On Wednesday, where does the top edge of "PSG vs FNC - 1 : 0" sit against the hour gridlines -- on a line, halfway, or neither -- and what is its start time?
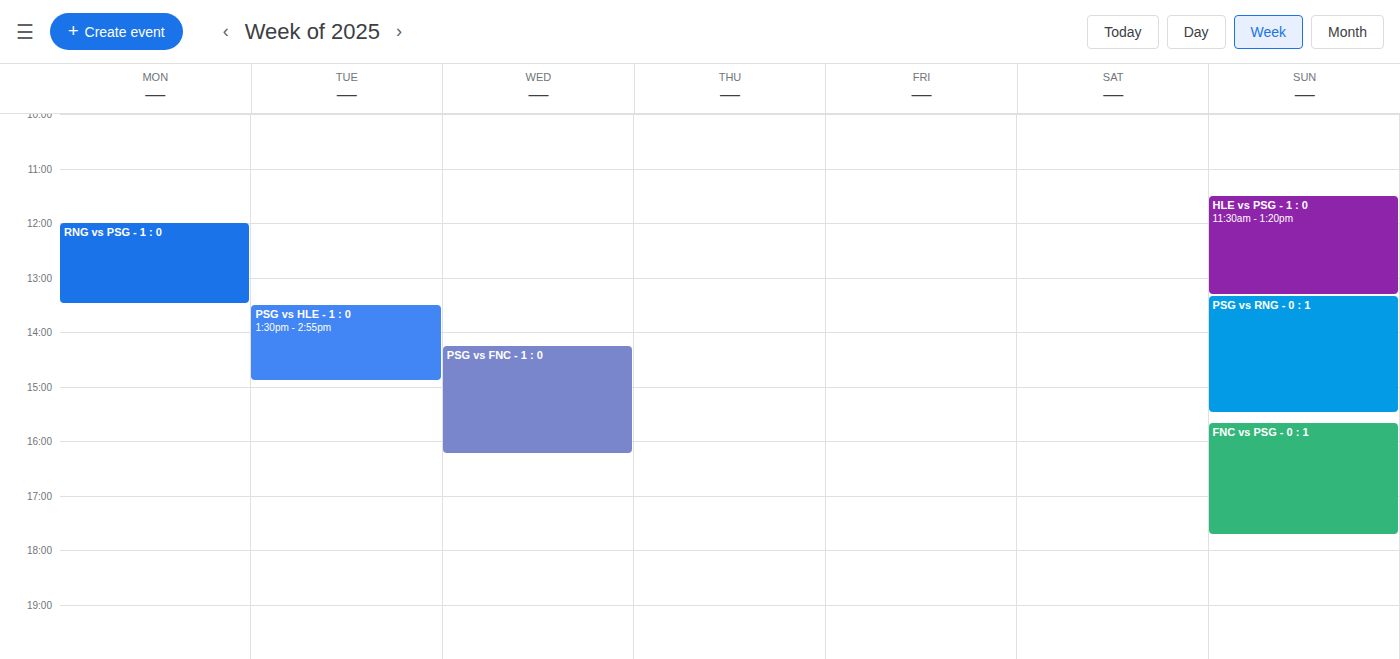
2:15 PM -- neither: a quarter of the way from the 2 PM line to the 3 PM line.